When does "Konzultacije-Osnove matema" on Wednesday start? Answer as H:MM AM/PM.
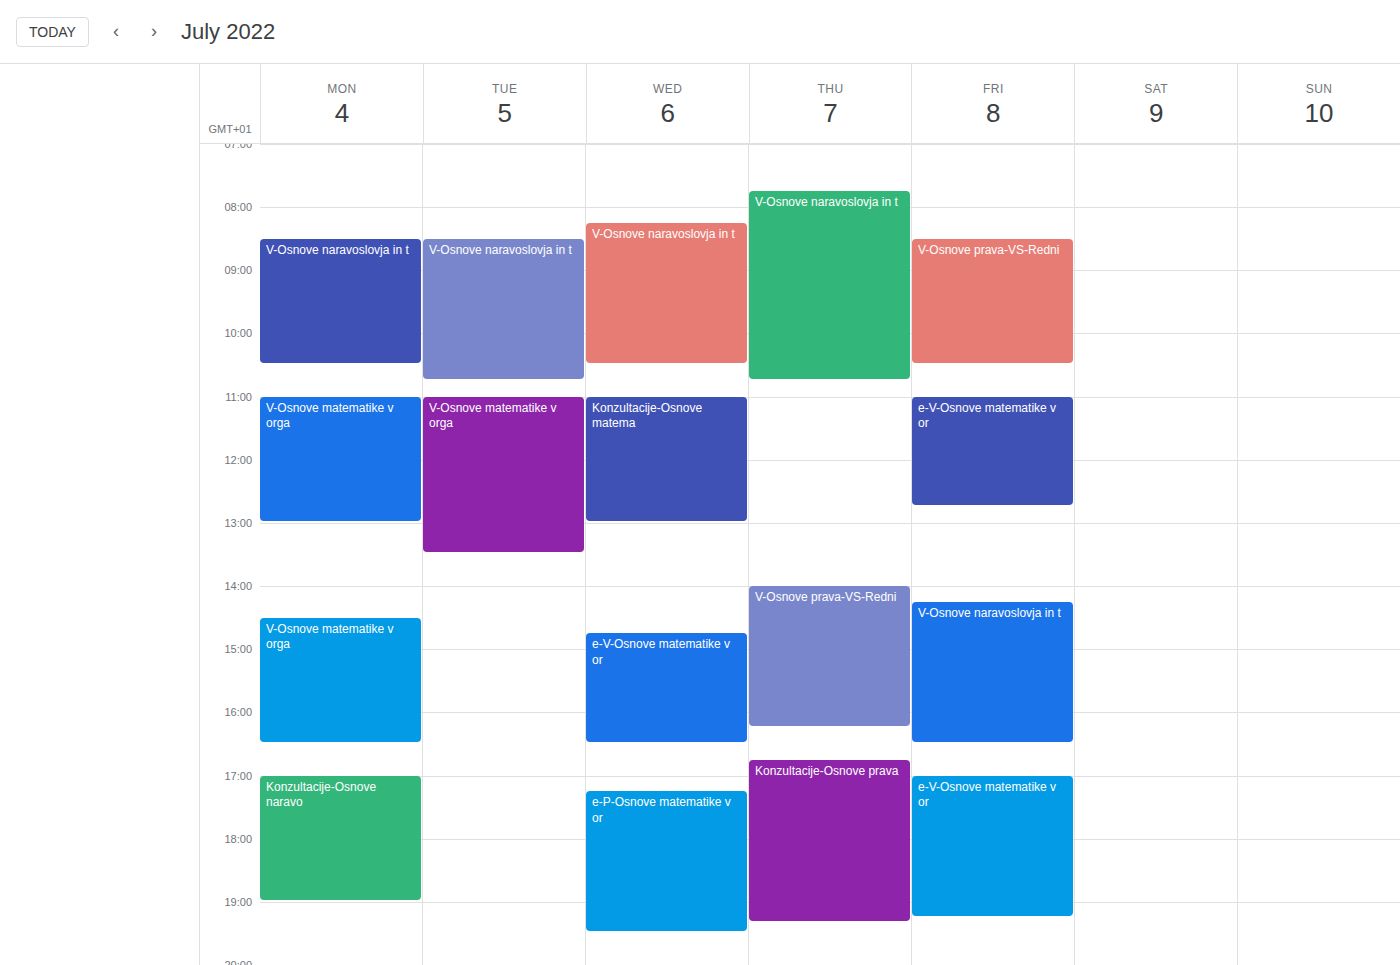
11:00 AM